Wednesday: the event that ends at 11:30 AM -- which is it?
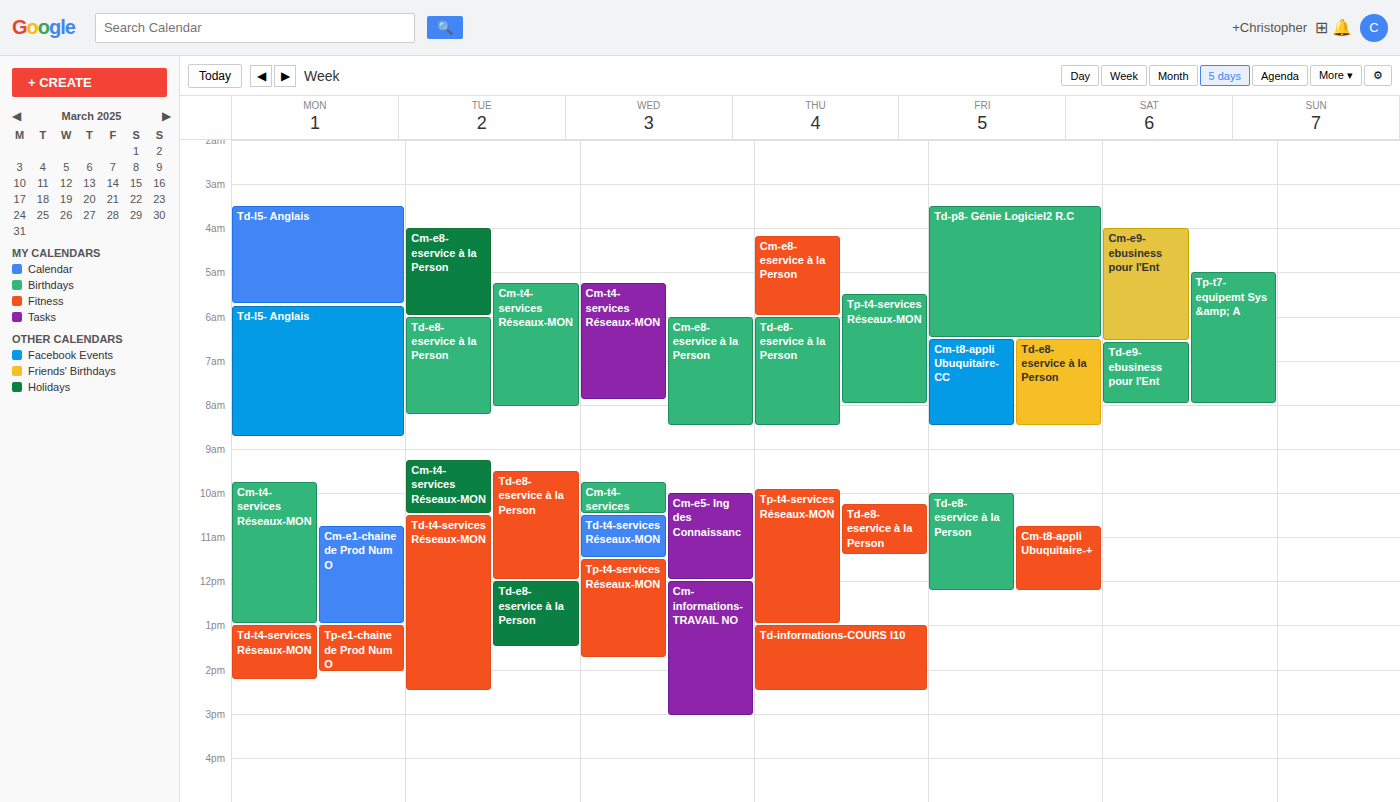
"Td-t4-services Réseaux-MON"